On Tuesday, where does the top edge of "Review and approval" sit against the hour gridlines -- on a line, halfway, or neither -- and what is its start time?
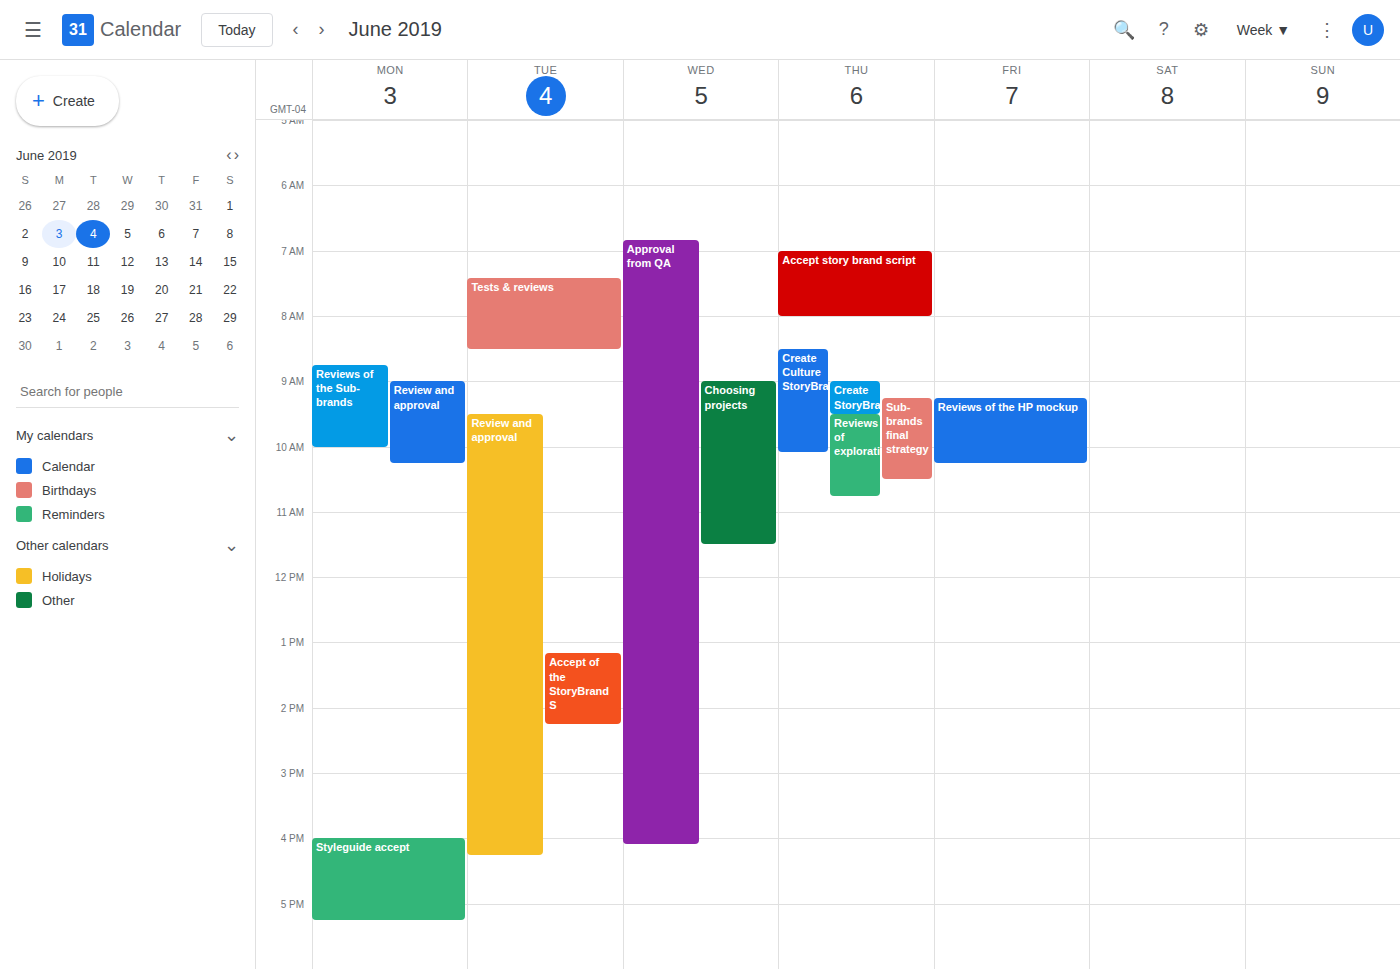
9:30 AM -- halfway between the 9 AM and 10 AM lines.